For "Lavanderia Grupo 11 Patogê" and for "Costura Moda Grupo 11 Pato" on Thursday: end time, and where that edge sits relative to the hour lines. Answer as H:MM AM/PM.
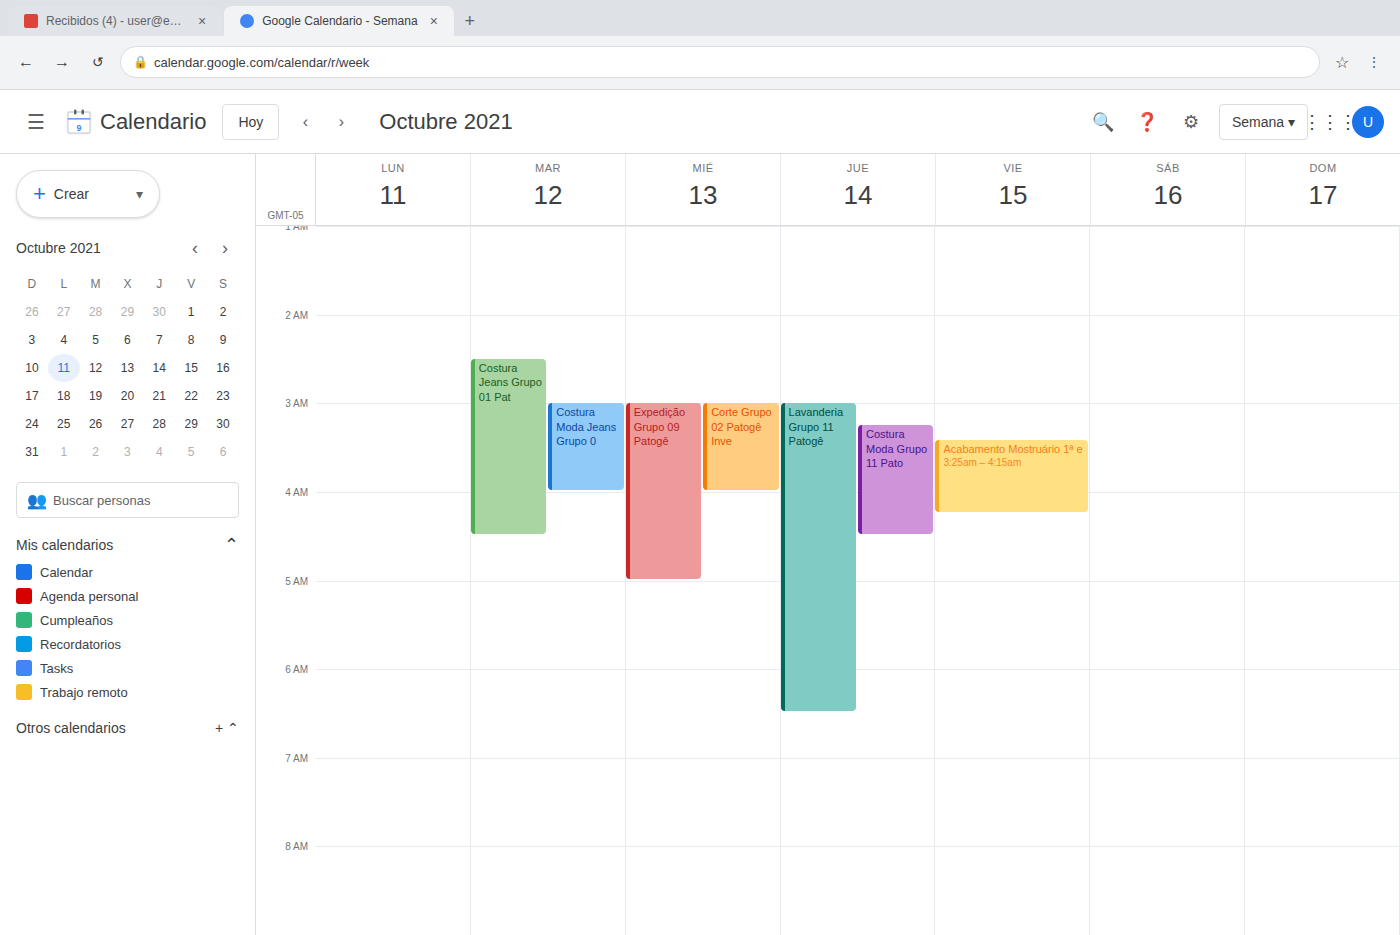
"Lavanderia Grupo 11 Patogê": 6:30 AM, halfway between the 6 AM and 7 AM lines. "Costura Moda Grupo 11 Pato": 4:30 AM, halfway between the 4 AM and 5 AM lines.